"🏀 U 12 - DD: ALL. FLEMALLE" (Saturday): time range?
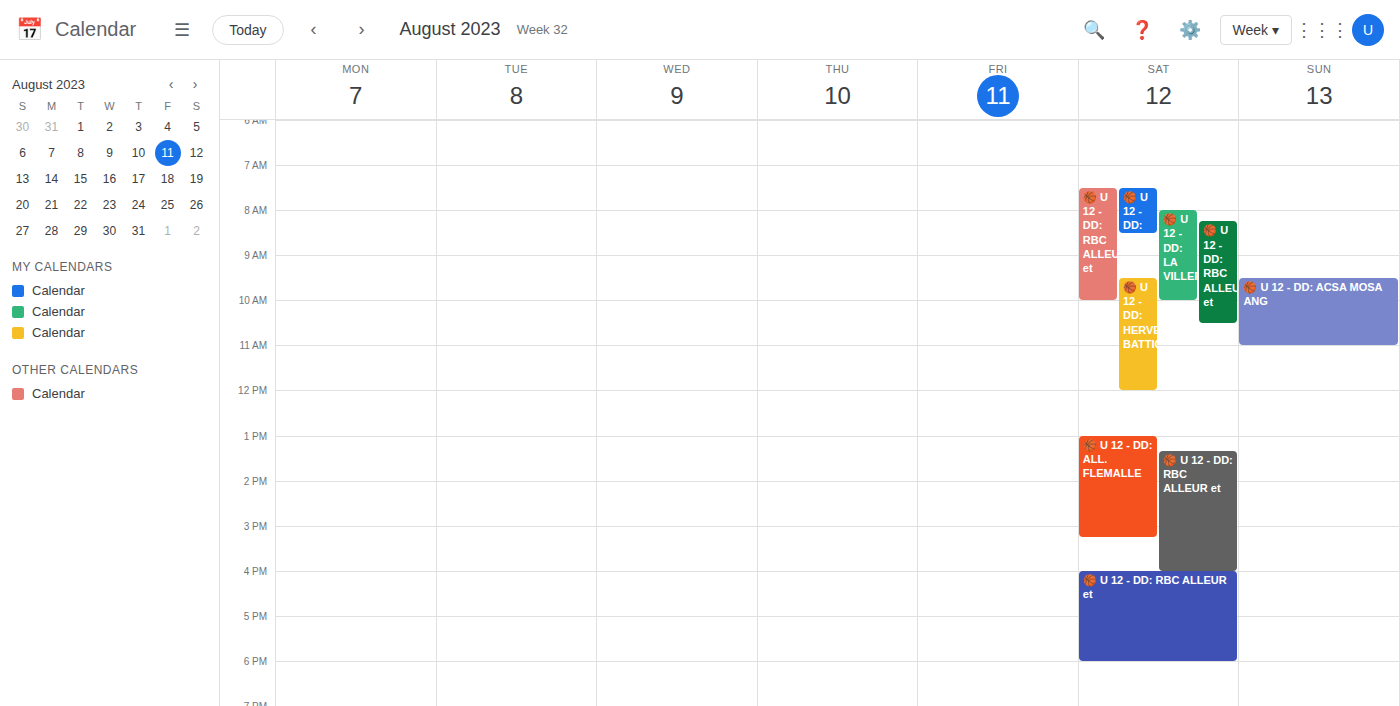
1:00 PM to 3:15 PM